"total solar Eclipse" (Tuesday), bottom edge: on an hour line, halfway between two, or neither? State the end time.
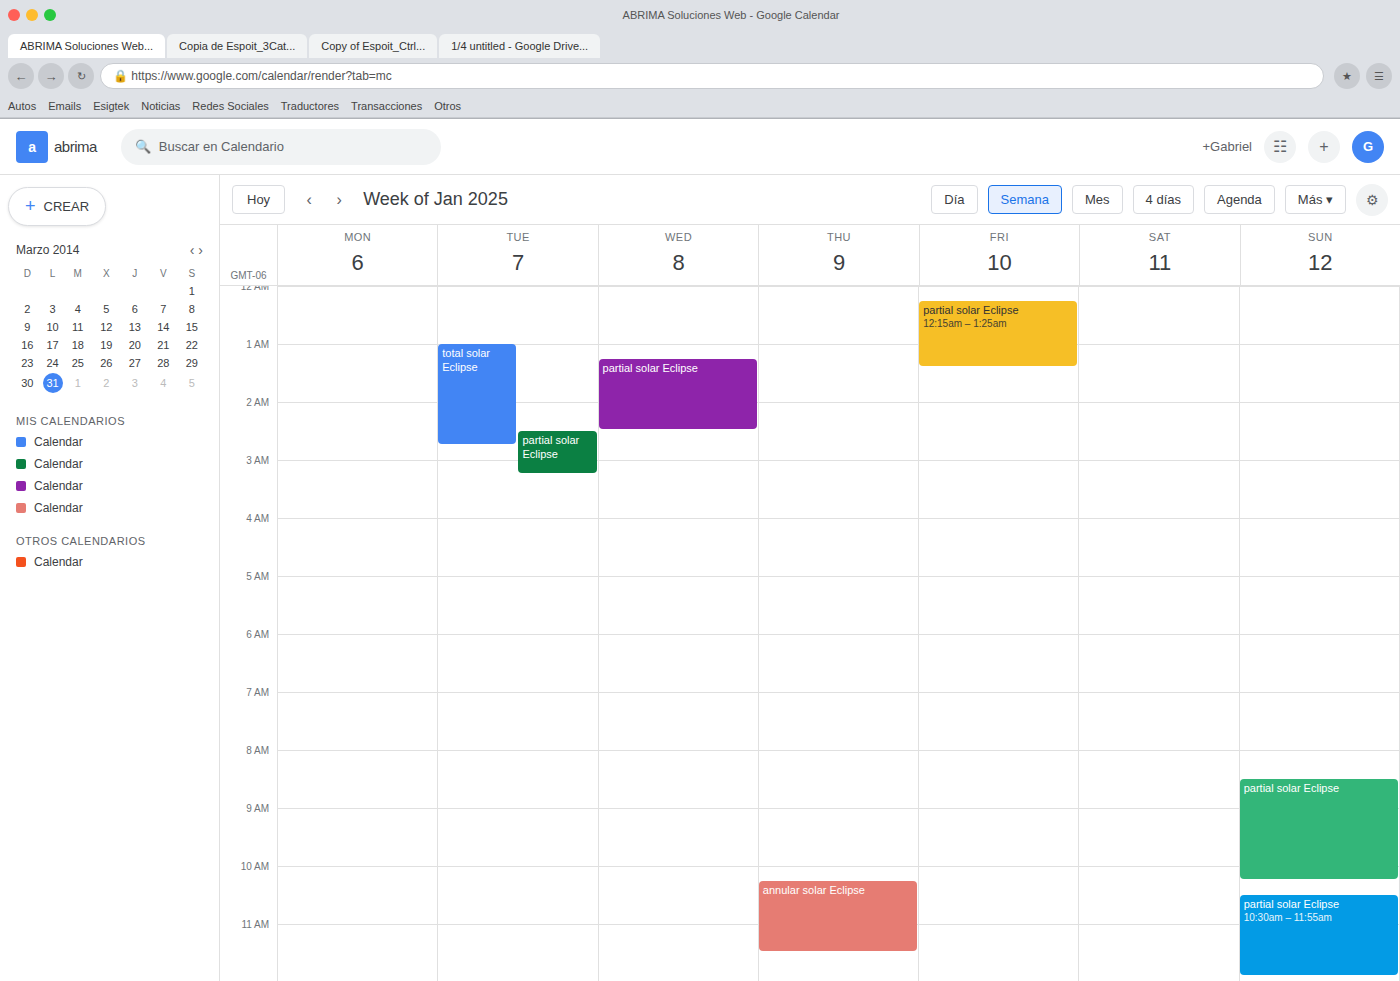
02:45 -- neither: three quarters of the way from the 02:00 line to the 03:00 line.